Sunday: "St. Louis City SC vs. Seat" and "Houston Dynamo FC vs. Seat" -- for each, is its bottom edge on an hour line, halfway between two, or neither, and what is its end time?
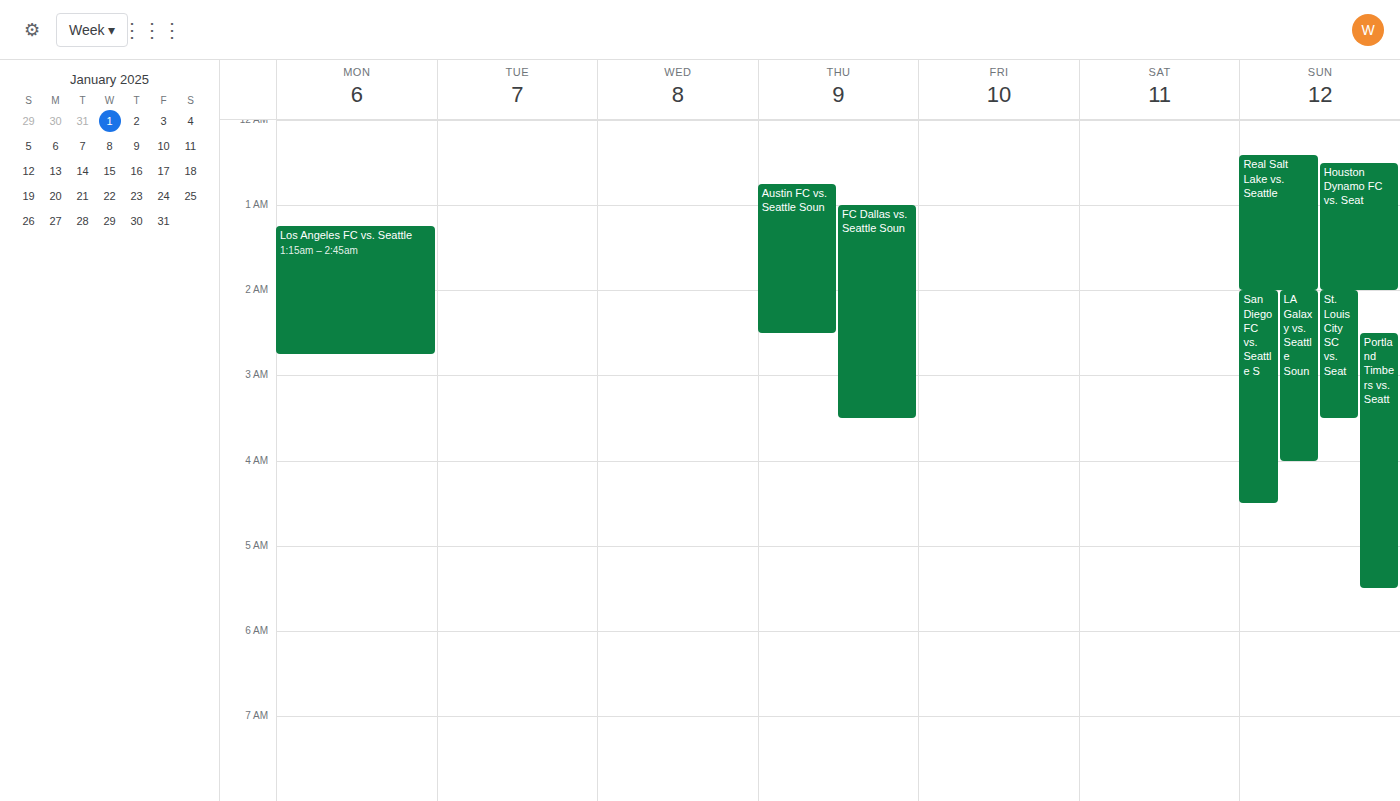
"St. Louis City SC vs. Seat": 3:30 AM, halfway between the 3 AM and 4 AM lines. "Houston Dynamo FC vs. Seat": 2:00 AM, exactly on the 2 AM line.